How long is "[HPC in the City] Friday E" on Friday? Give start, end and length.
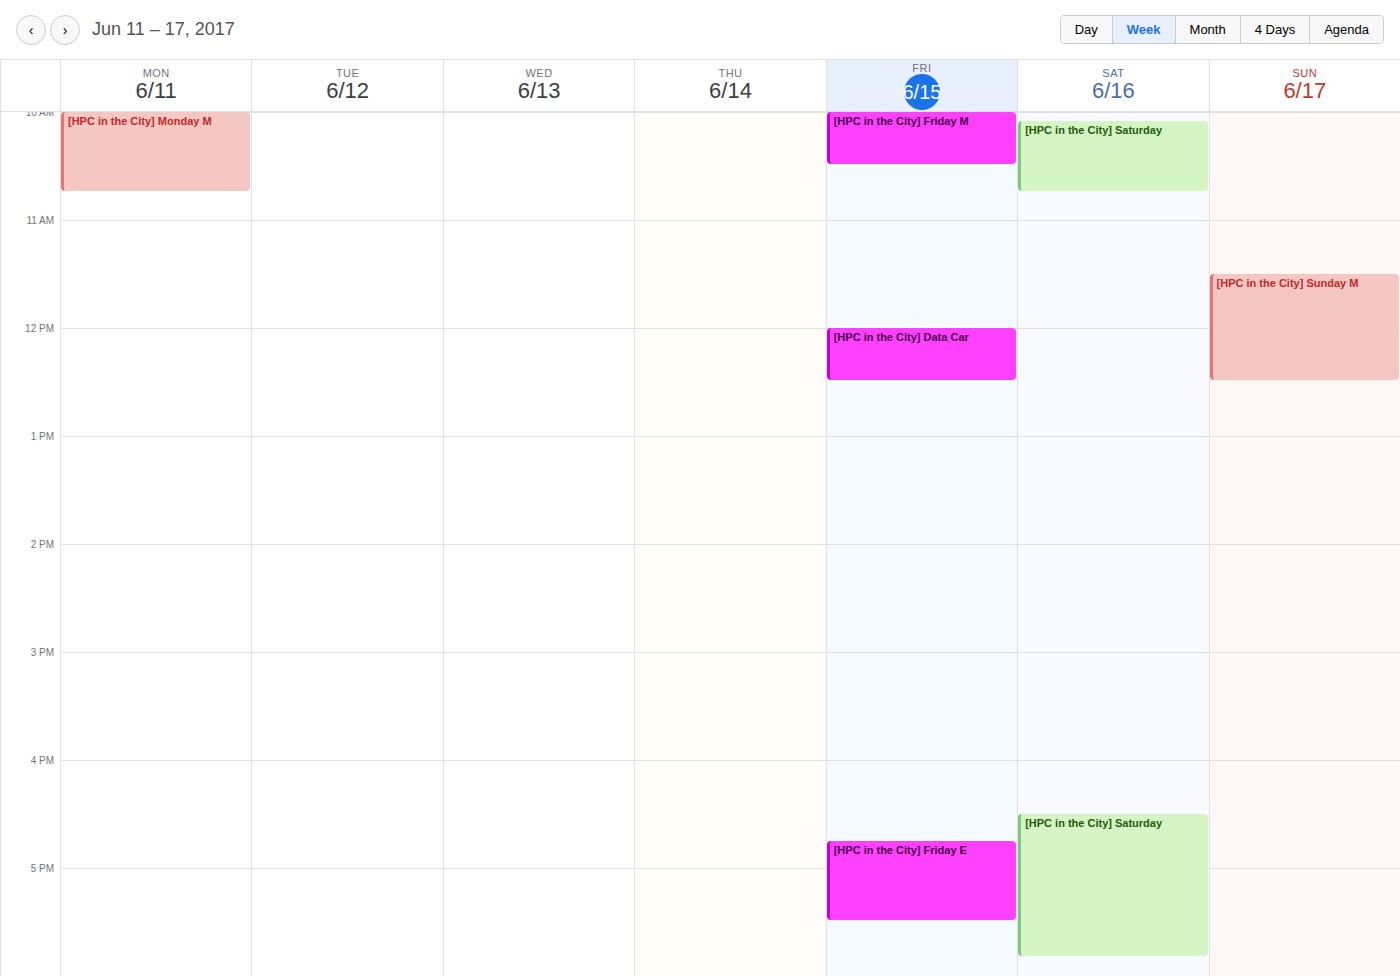
4:45 PM to 5:30 PM, 45 minutes